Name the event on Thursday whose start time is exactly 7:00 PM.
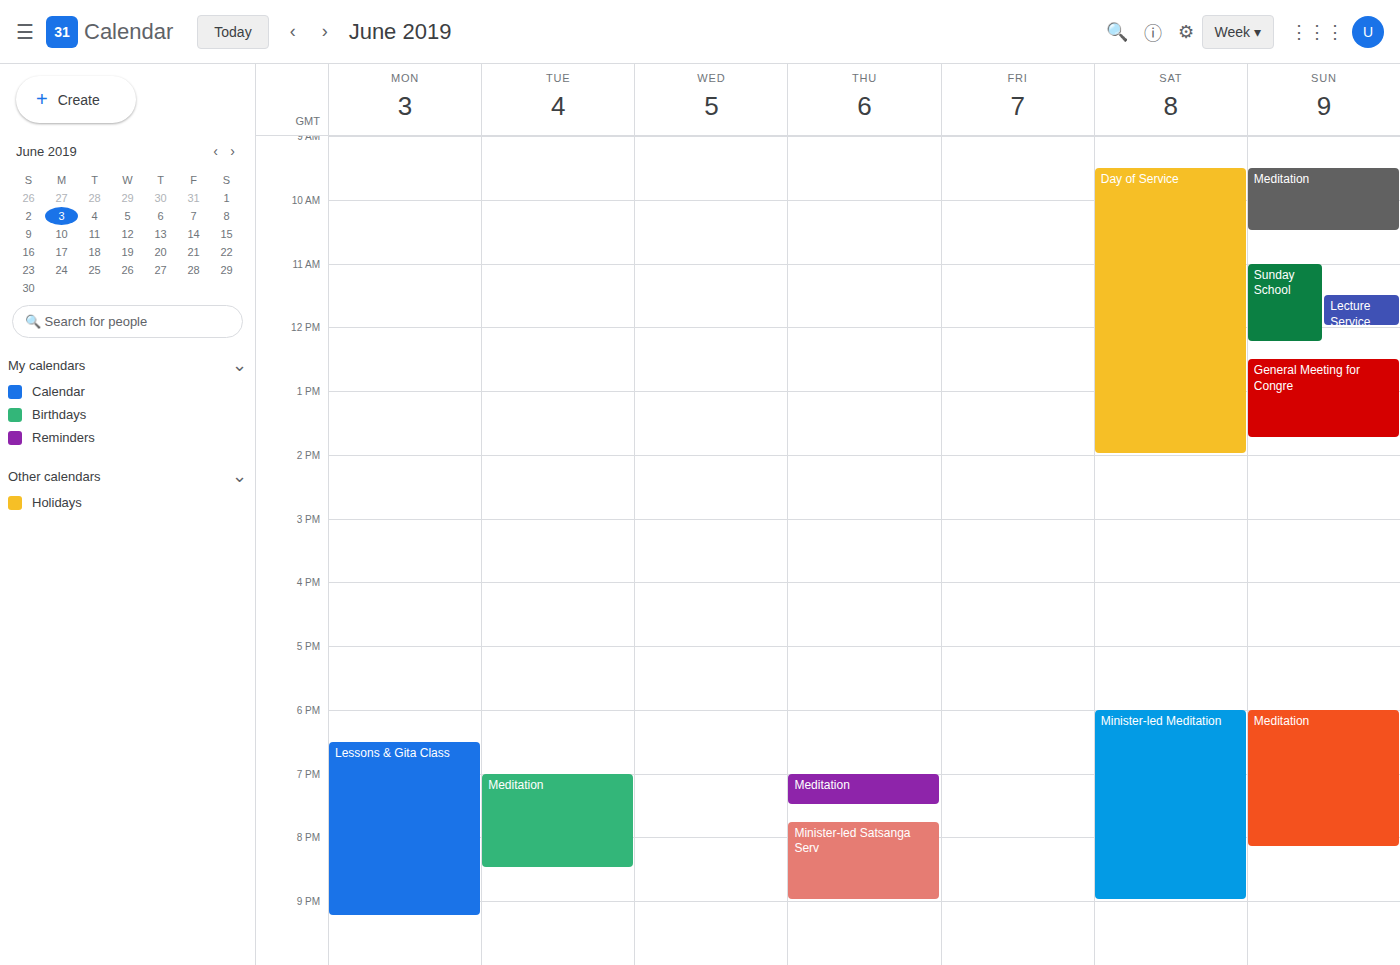
"Meditation"